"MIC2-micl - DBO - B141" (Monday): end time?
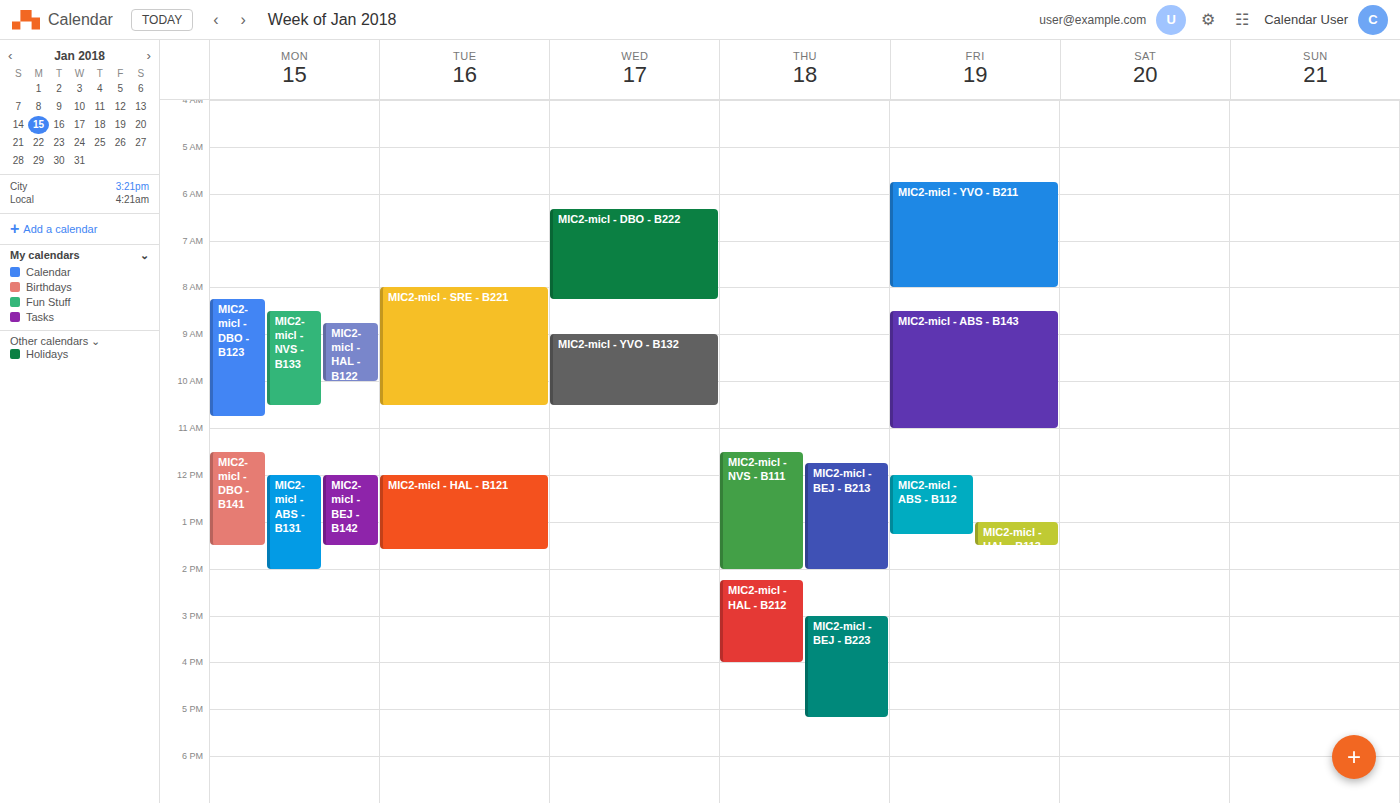
1:30 PM